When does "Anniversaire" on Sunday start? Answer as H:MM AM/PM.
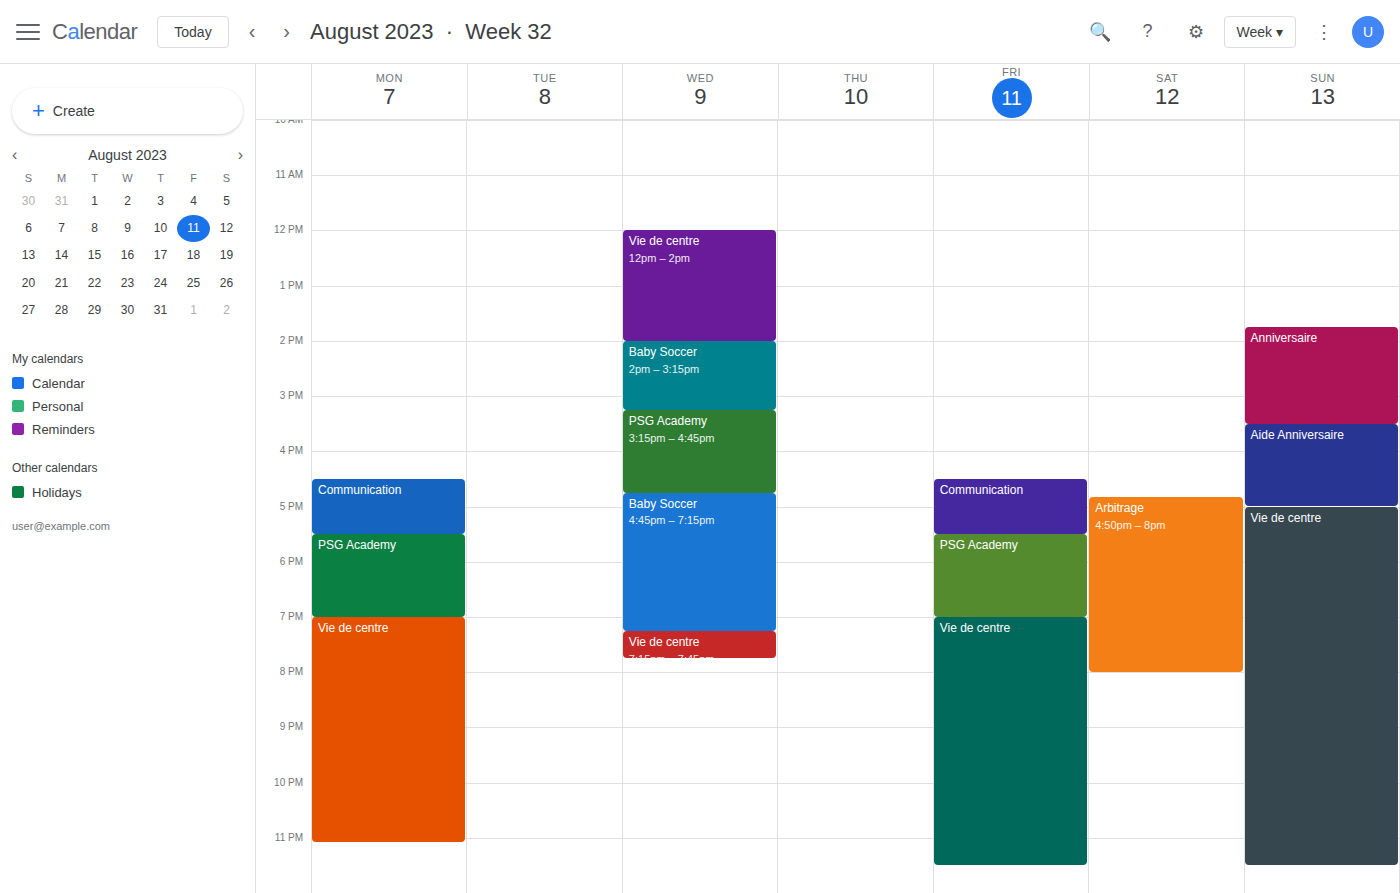
1:45 PM